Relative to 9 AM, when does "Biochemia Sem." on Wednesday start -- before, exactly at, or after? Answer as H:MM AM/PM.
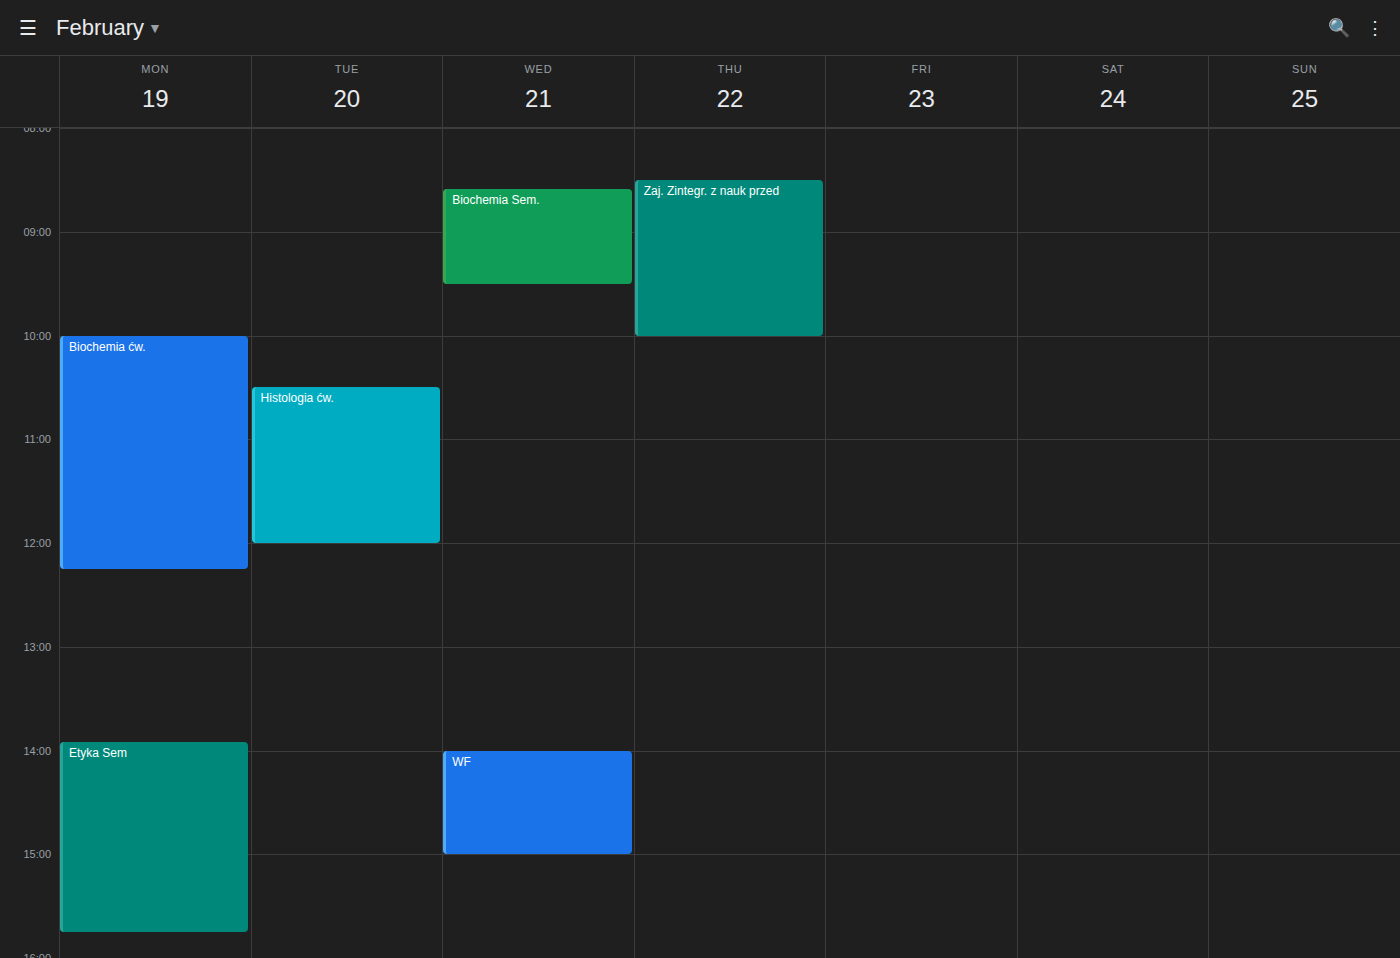
8:35 AM -- before 9 AM, 25 minutes above the 9 AM line.